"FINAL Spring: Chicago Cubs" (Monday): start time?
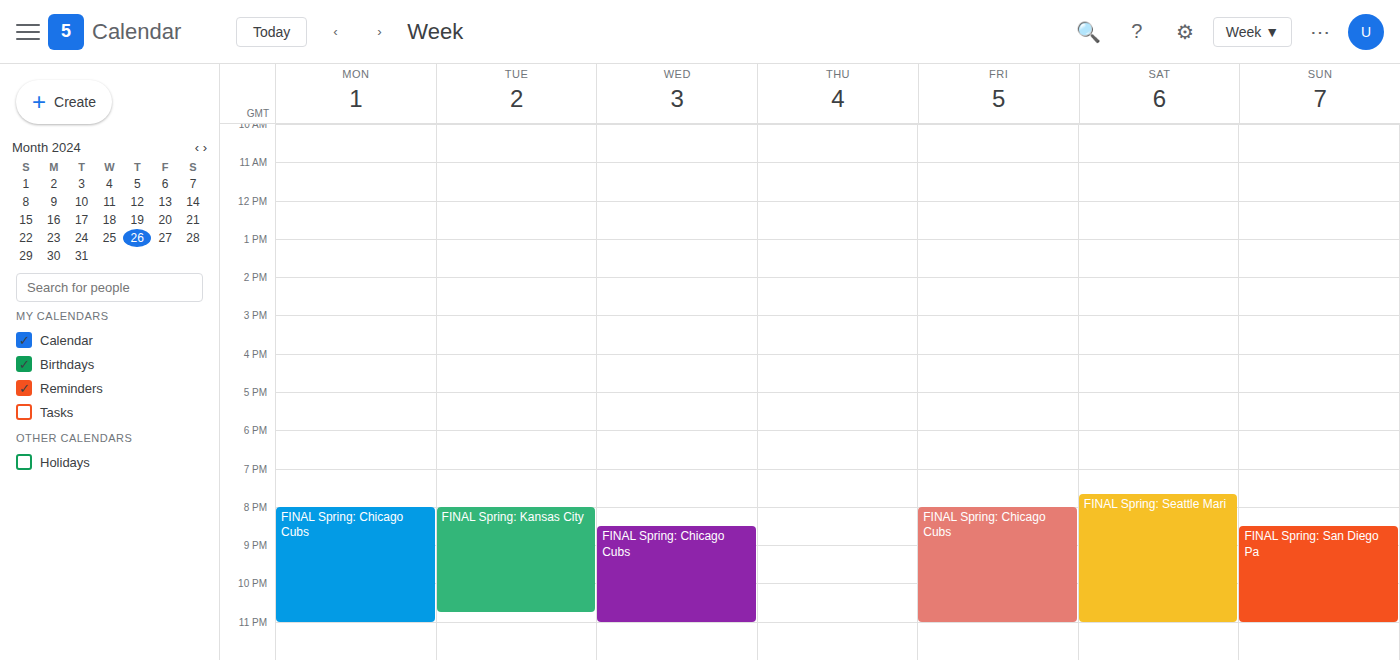
8:00 PM